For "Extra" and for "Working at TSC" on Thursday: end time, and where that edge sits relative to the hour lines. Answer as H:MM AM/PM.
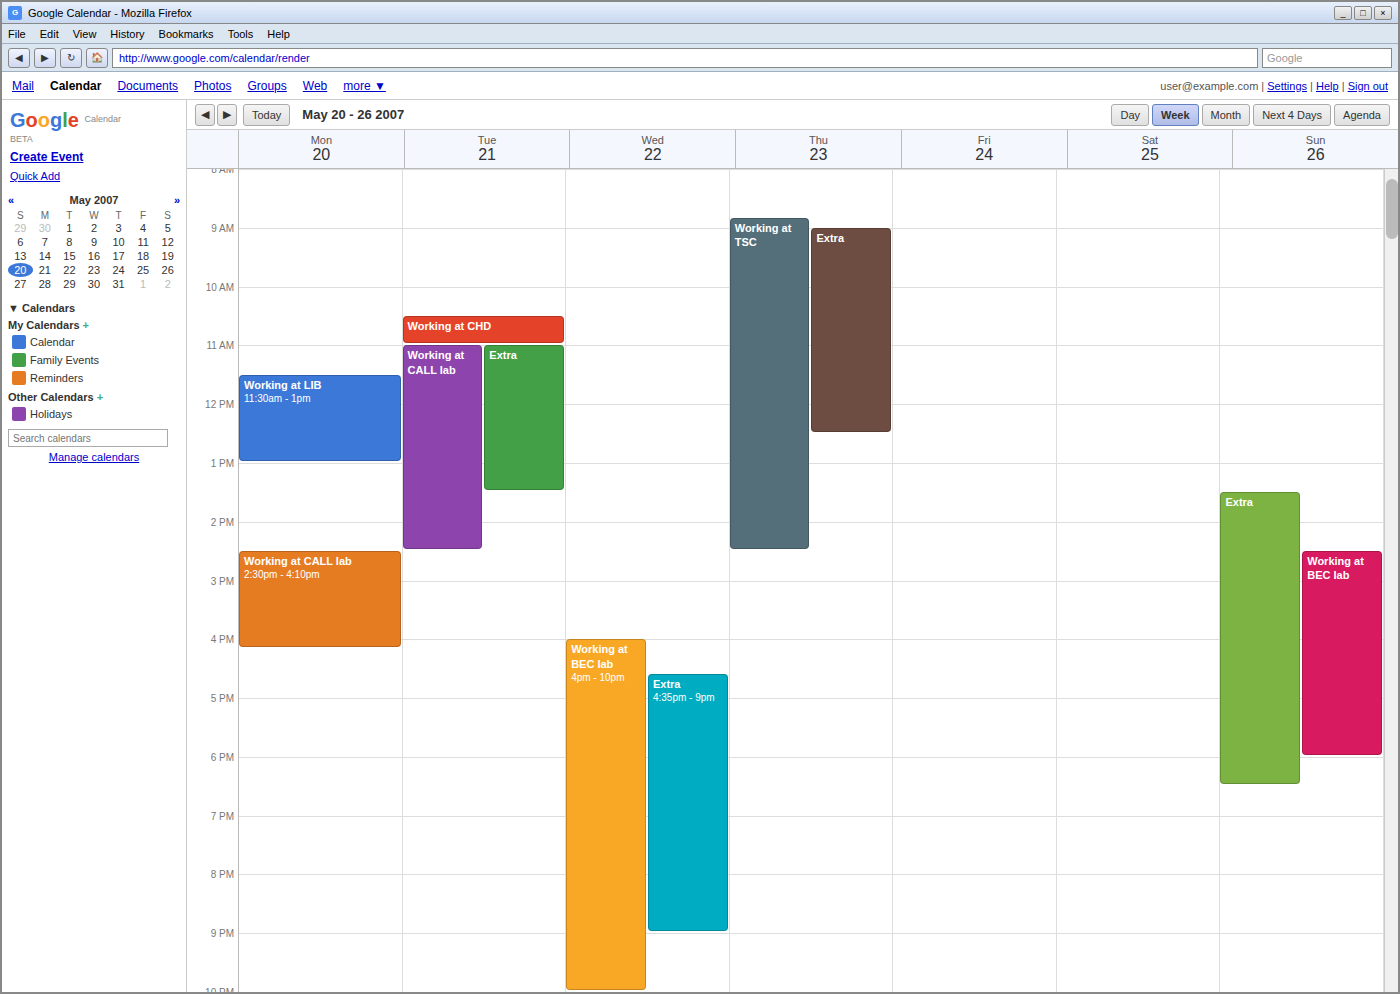
"Extra": 12:30 PM, halfway between the 12 PM and 1 PM lines. "Working at TSC": 2:30 PM, halfway between the 2 PM and 3 PM lines.